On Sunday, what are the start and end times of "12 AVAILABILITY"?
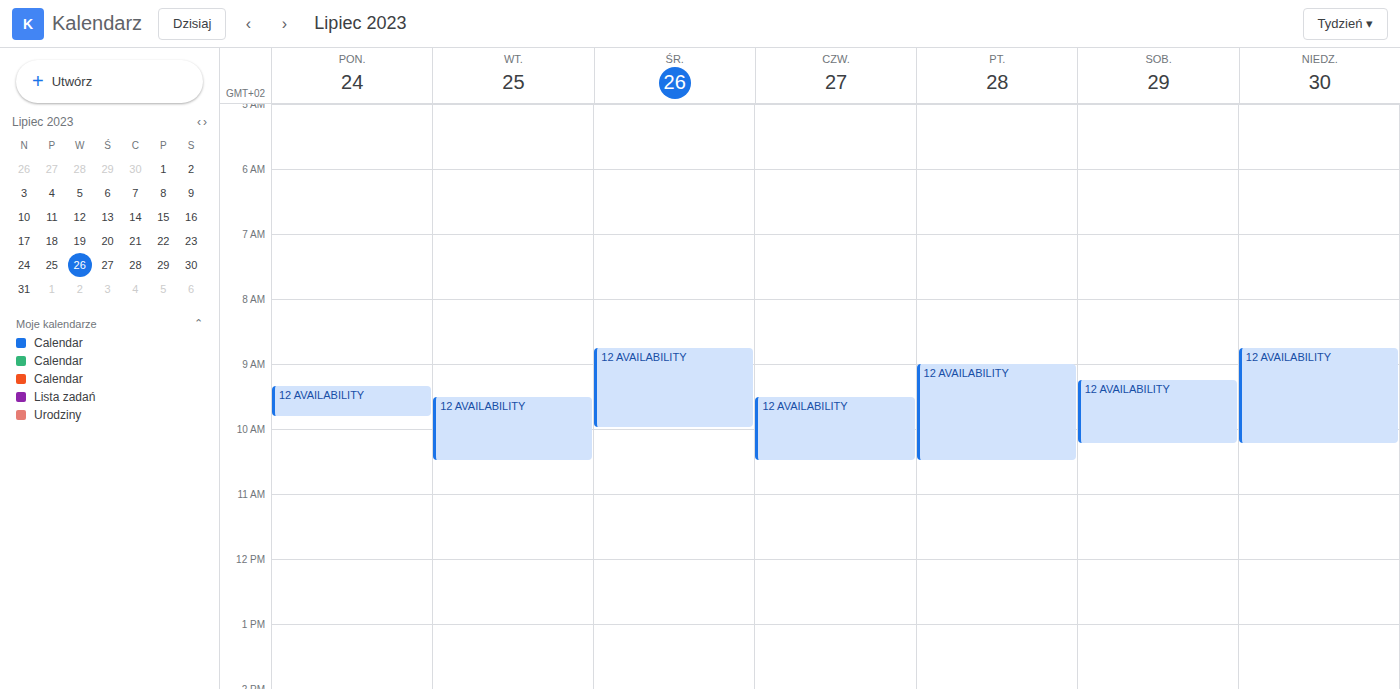
8:45 AM to 10:15 AM